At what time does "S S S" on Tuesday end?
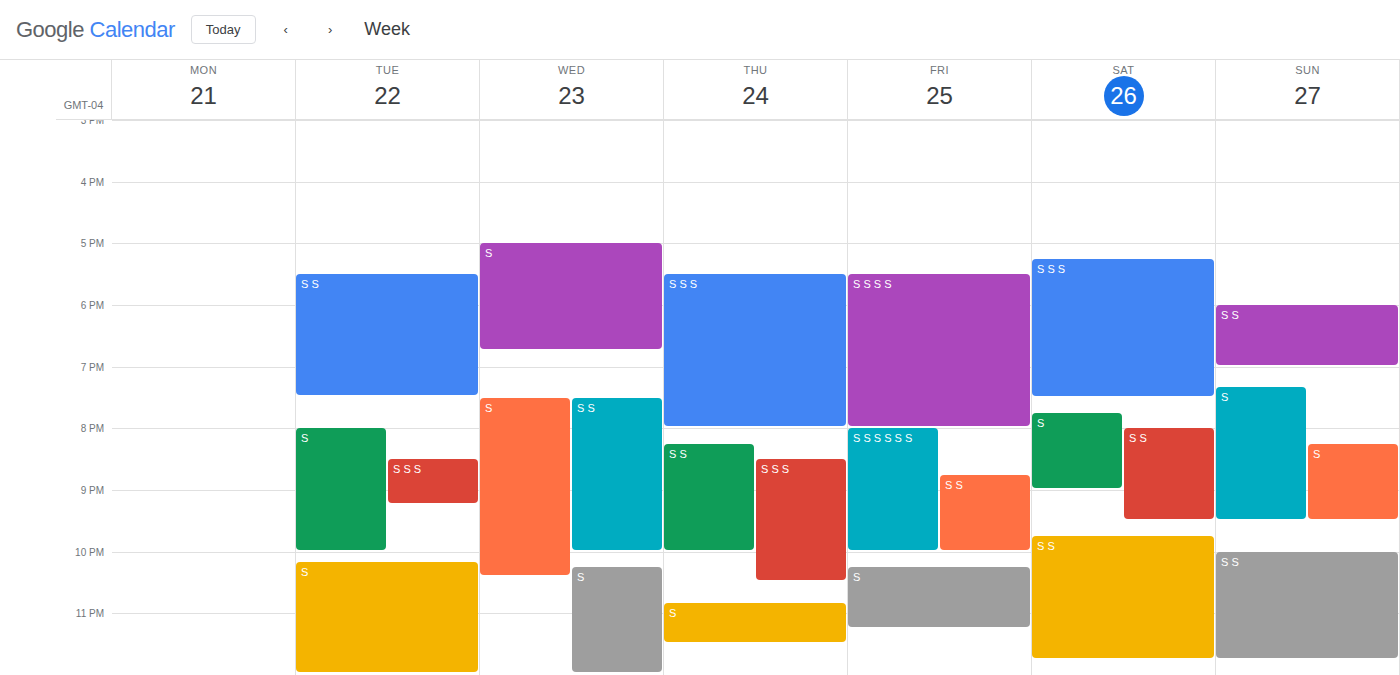
9:15 PM